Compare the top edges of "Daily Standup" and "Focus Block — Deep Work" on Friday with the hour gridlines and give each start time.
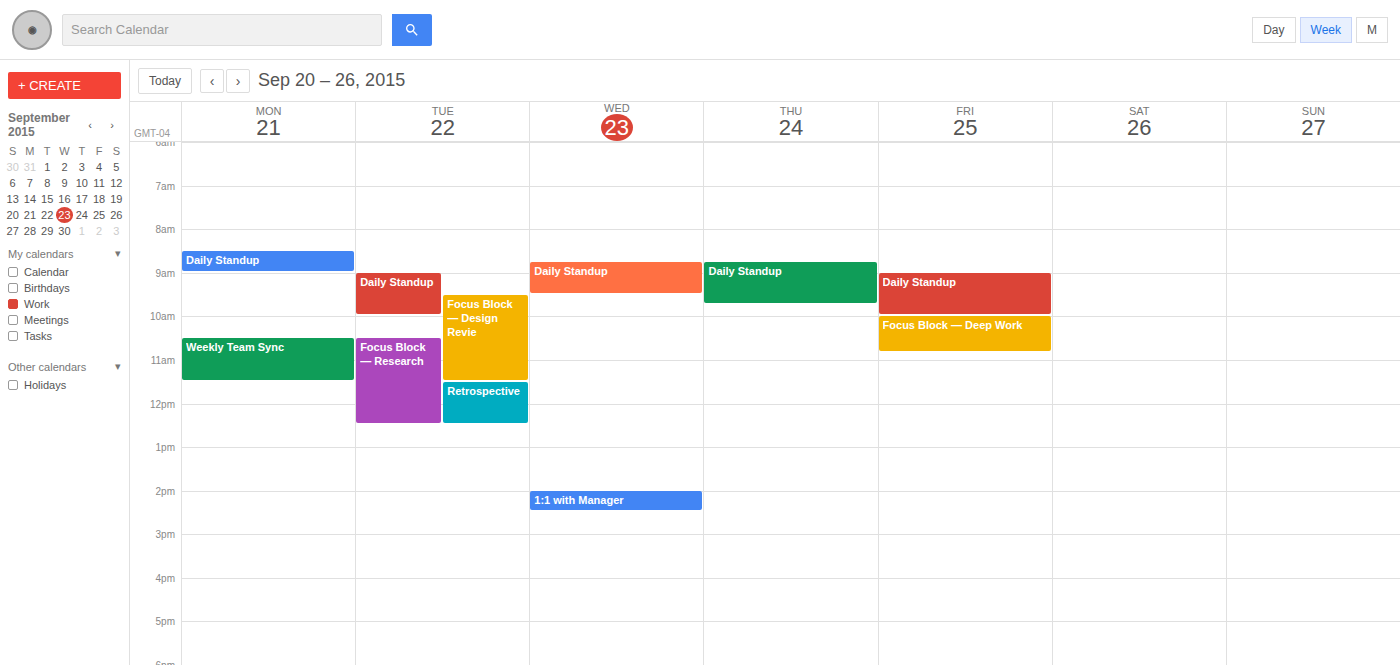
"Daily Standup": 9:00 AM, exactly on the 9 AM line. "Focus Block — Deep Work": 10:00 AM, exactly on the 10 AM line.